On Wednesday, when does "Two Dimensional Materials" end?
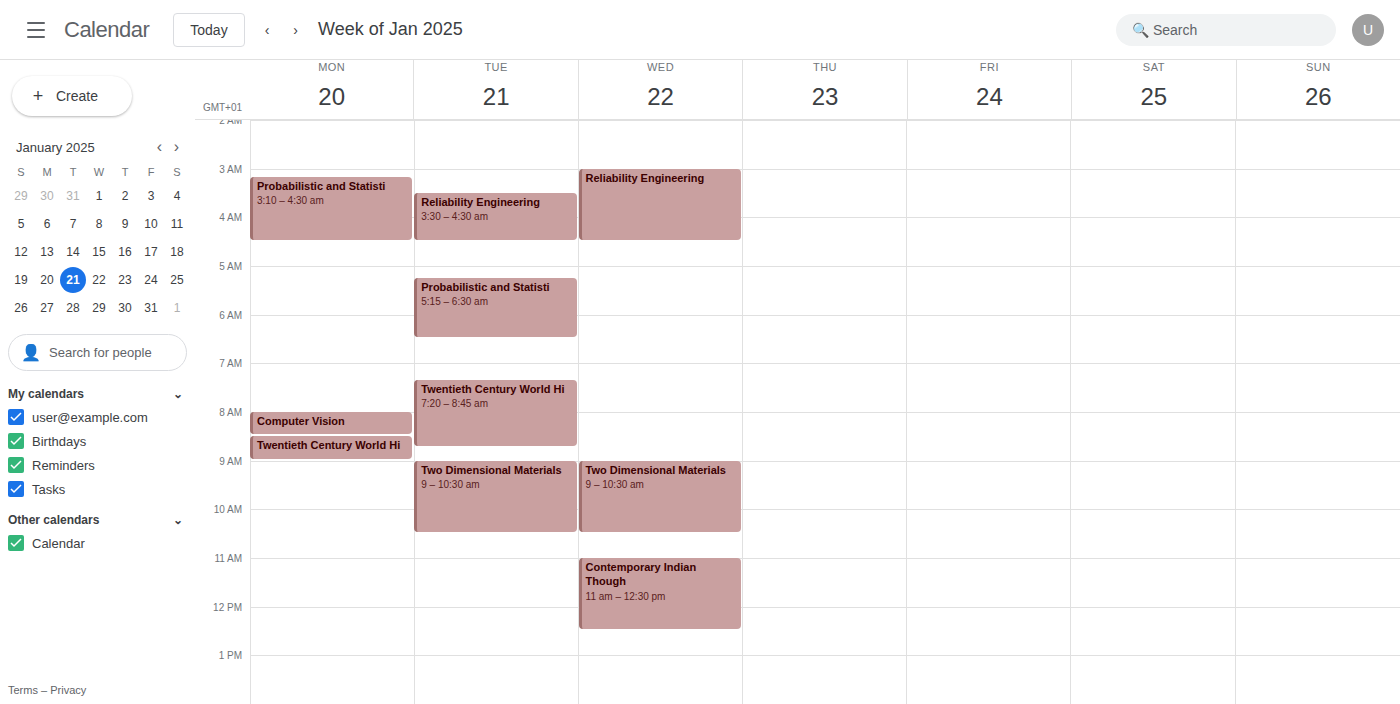
10:30 AM